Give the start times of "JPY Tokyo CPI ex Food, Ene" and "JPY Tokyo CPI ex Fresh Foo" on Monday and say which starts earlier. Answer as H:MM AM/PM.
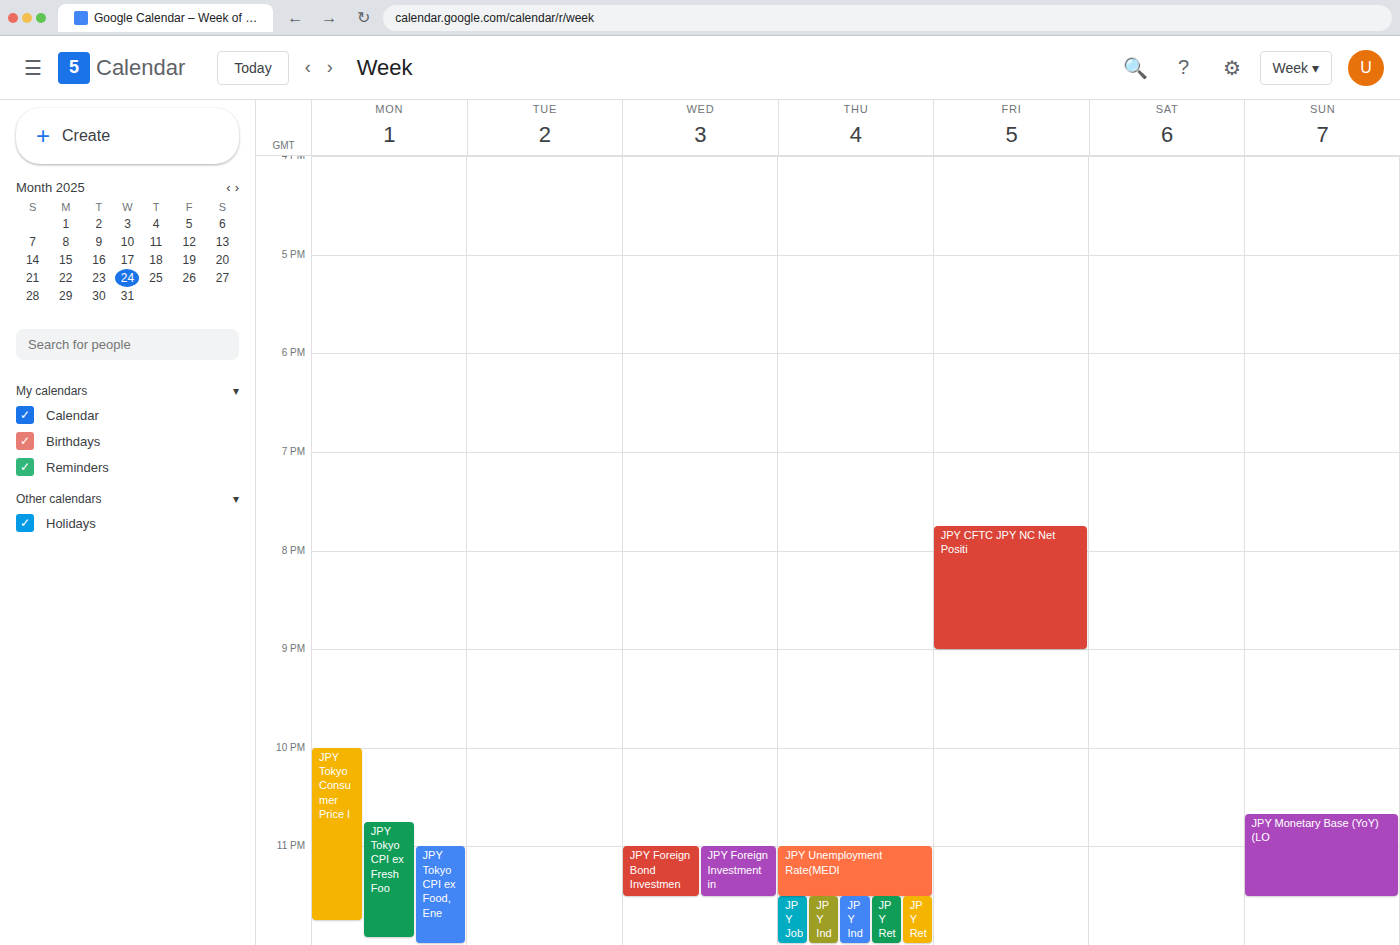
"JPY Tokyo CPI ex Fresh Foo" 10:45 PM; "JPY Tokyo CPI ex Food, Ene" 11:00 PM.